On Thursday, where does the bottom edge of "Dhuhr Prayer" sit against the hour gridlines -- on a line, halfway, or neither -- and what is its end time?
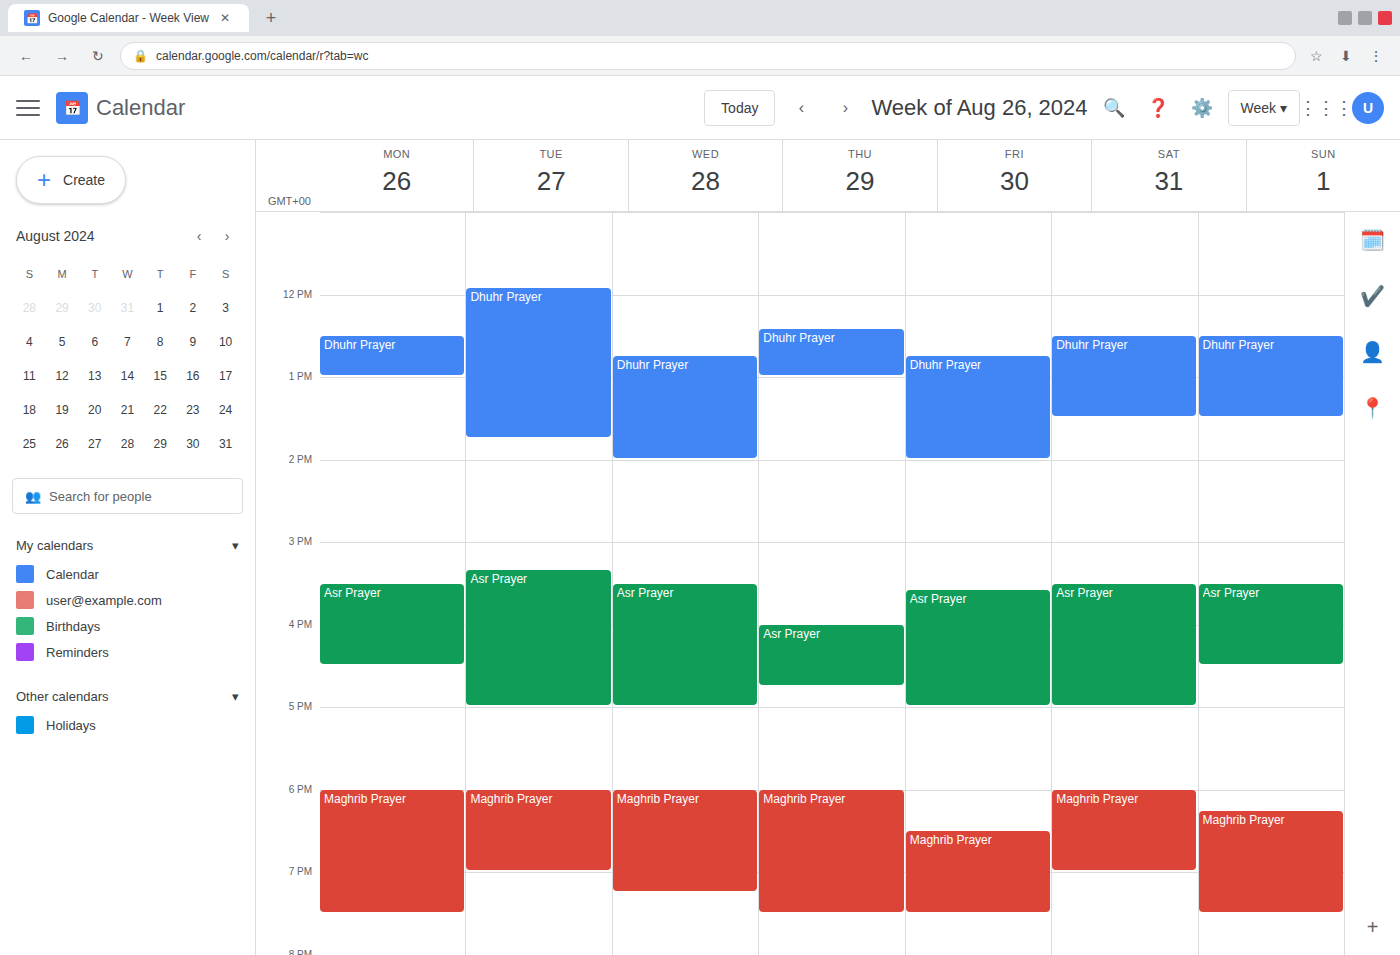
1:00 PM -- exactly on the 1 PM line.